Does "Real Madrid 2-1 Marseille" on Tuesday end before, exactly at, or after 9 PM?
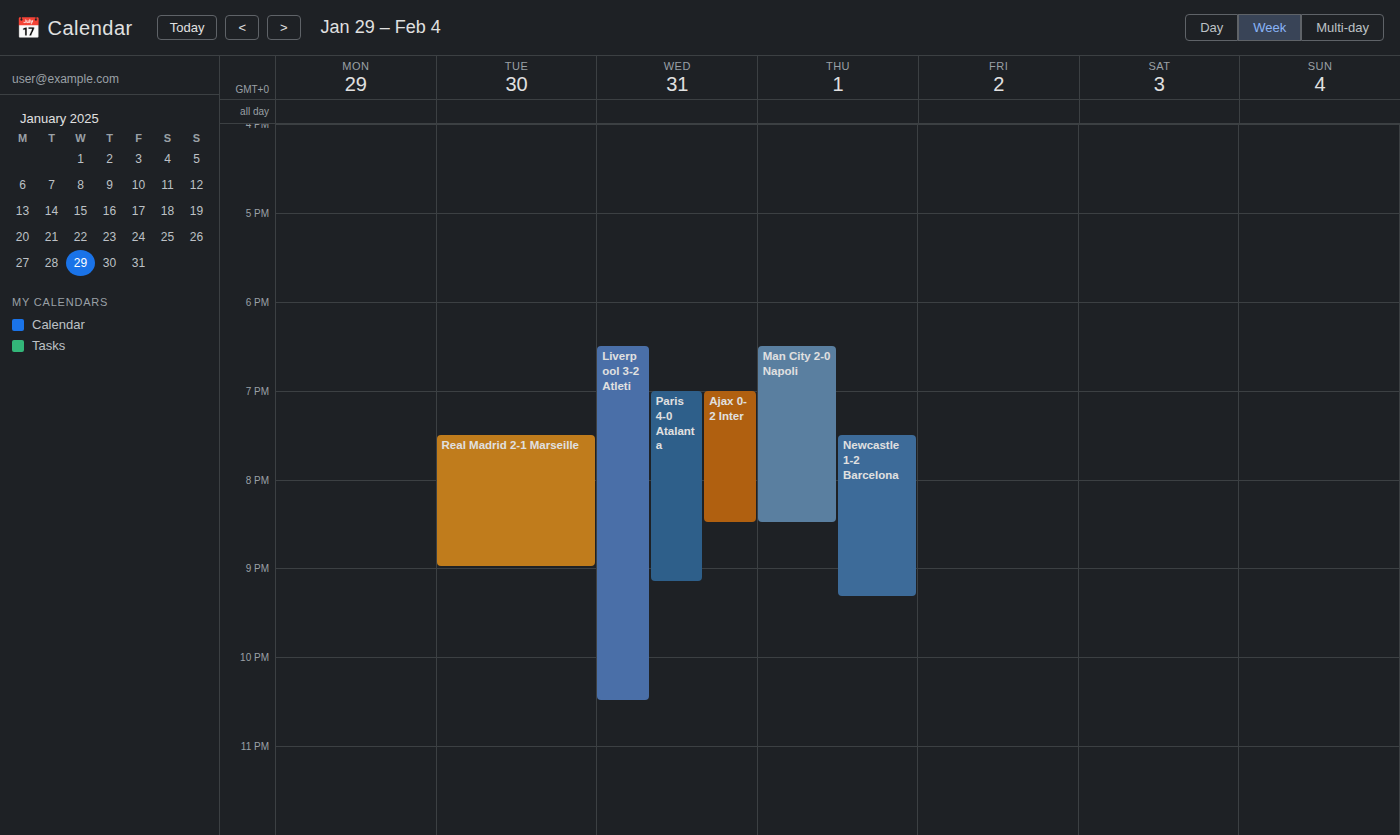
9:00 PM -- exactly at 9 PM, on the 9 PM line.